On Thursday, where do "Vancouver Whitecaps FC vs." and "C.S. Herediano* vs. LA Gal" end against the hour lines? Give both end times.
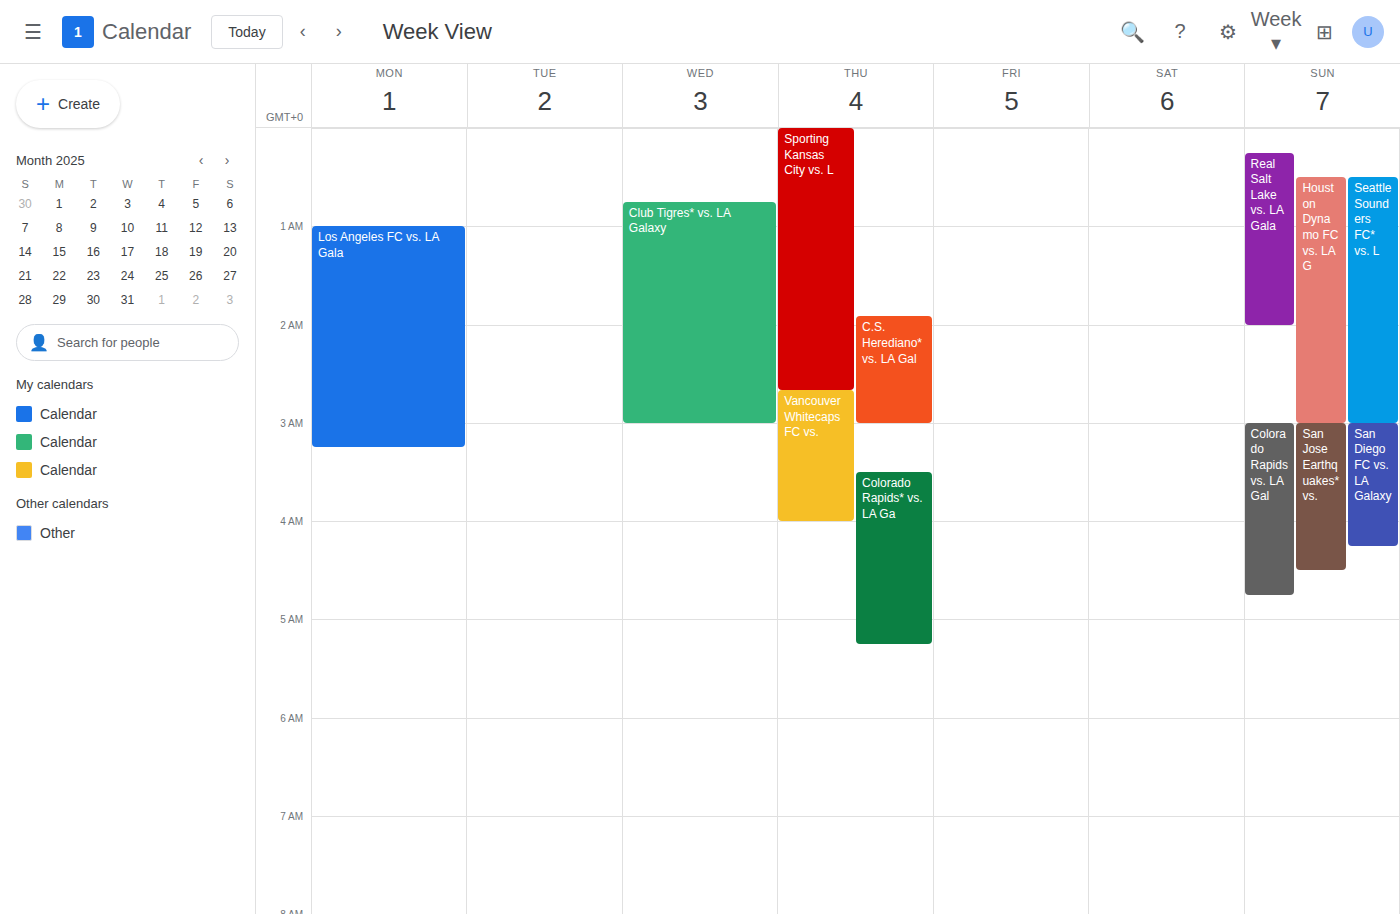
"Vancouver Whitecaps FC vs.": 4:00 AM, exactly on the 4 AM line. "C.S. Herediano* vs. LA Gal": 3:00 AM, exactly on the 3 AM line.